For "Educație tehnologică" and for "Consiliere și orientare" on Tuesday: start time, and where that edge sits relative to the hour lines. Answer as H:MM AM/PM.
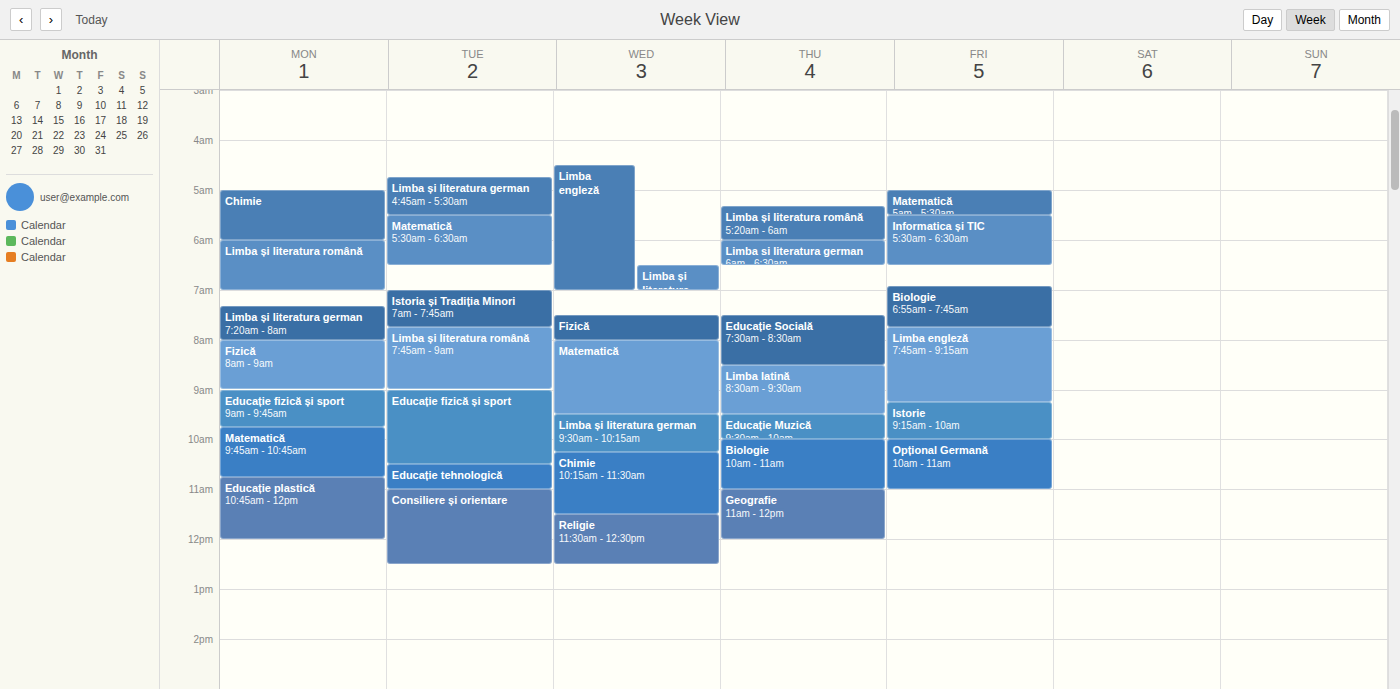
"Educație tehnologică": 10:30 AM, halfway between the 10 AM and 11 AM lines. "Consiliere și orientare": 11:00 AM, exactly on the 11 AM line.